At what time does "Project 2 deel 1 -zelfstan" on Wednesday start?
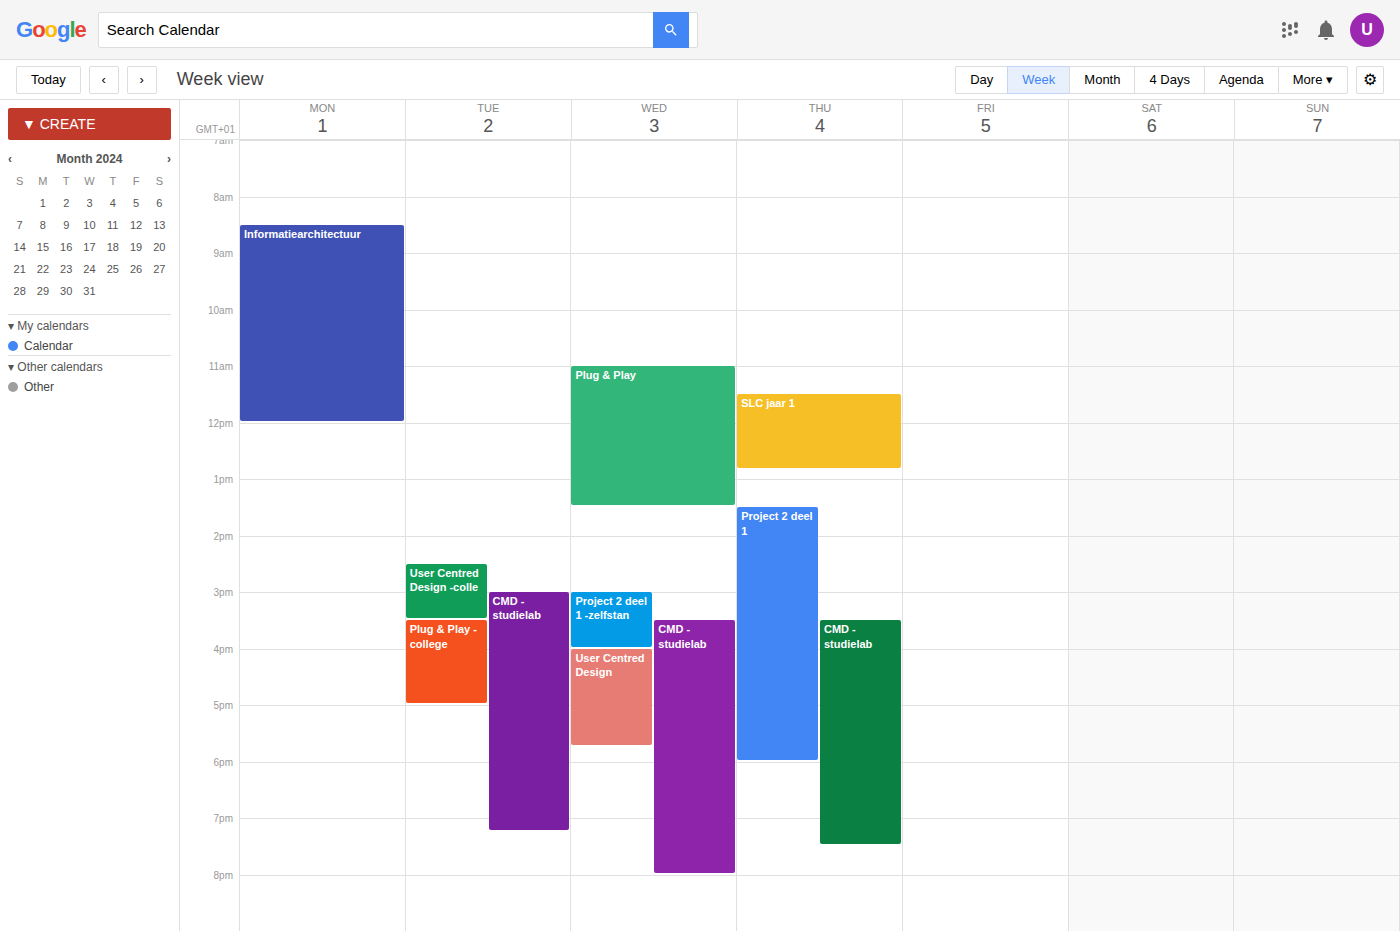
3:00 PM